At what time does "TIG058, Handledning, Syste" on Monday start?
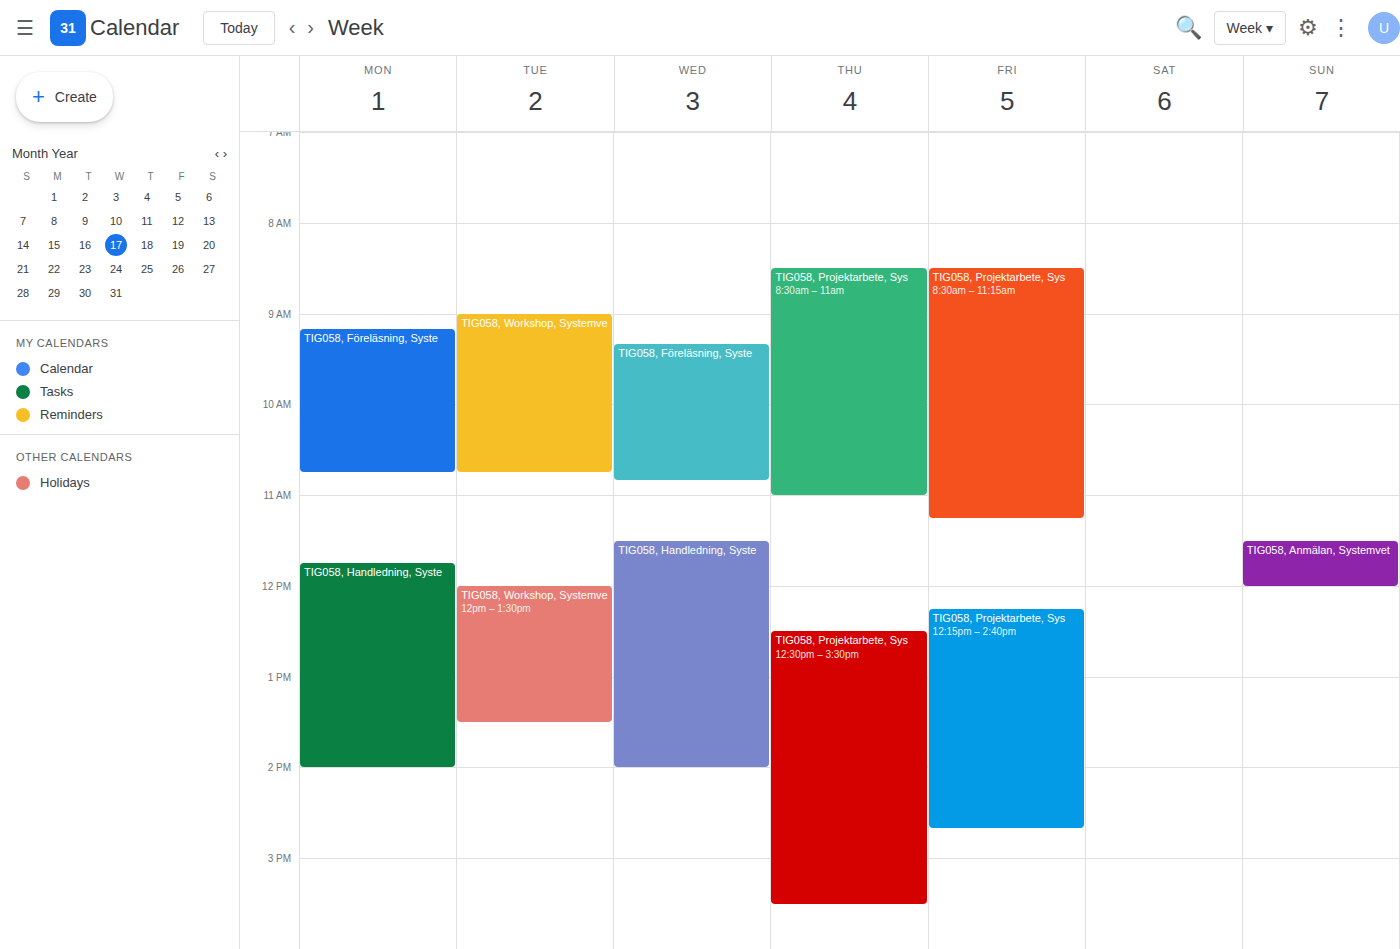
11:45 AM